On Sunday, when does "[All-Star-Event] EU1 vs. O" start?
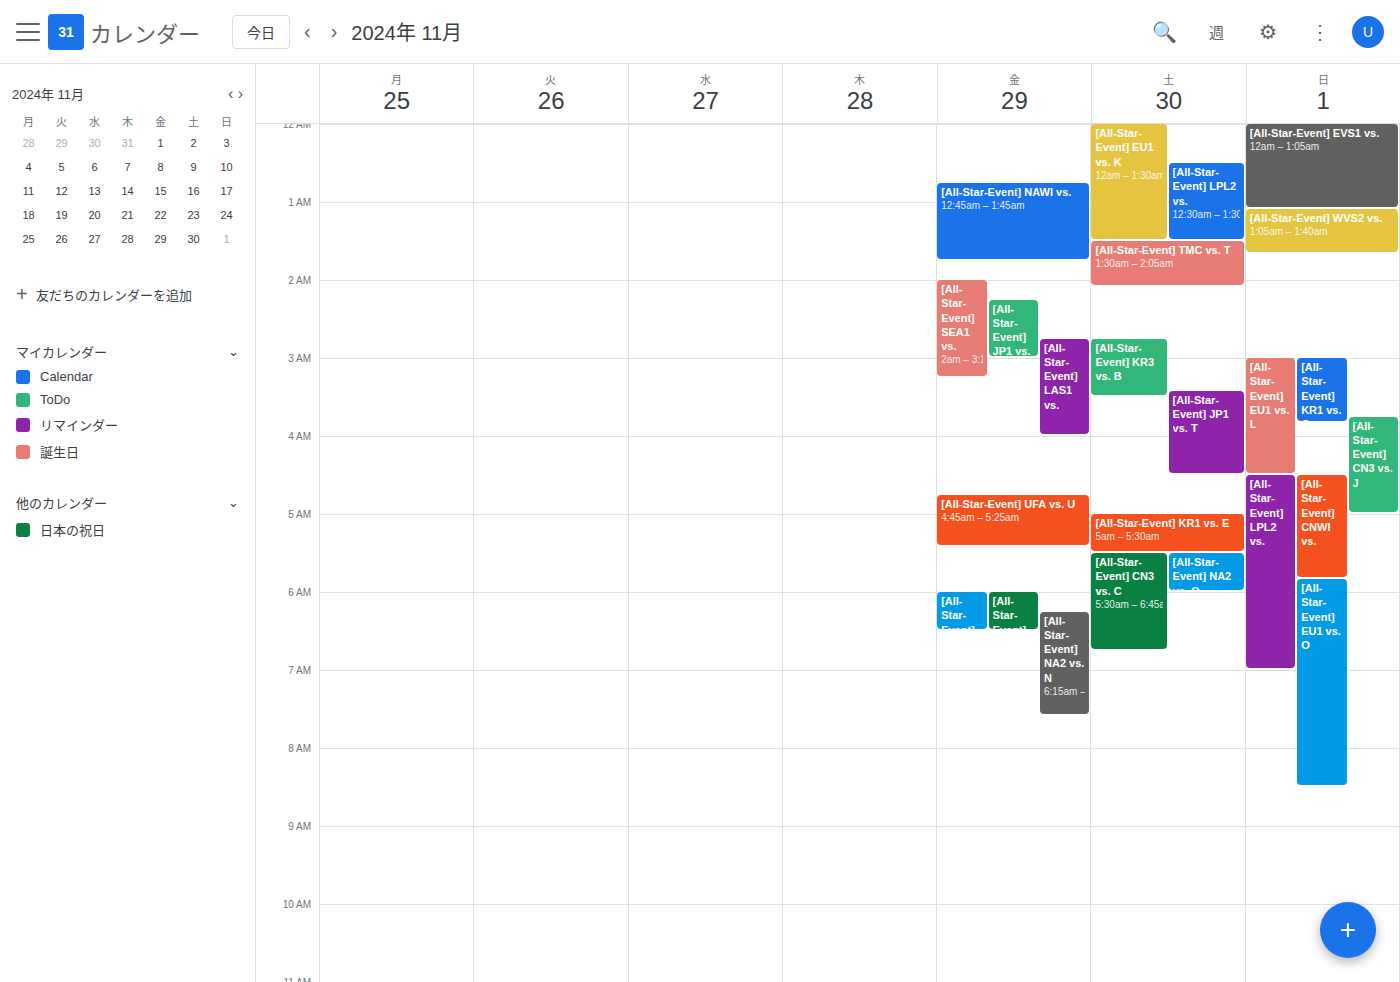
5:50 AM